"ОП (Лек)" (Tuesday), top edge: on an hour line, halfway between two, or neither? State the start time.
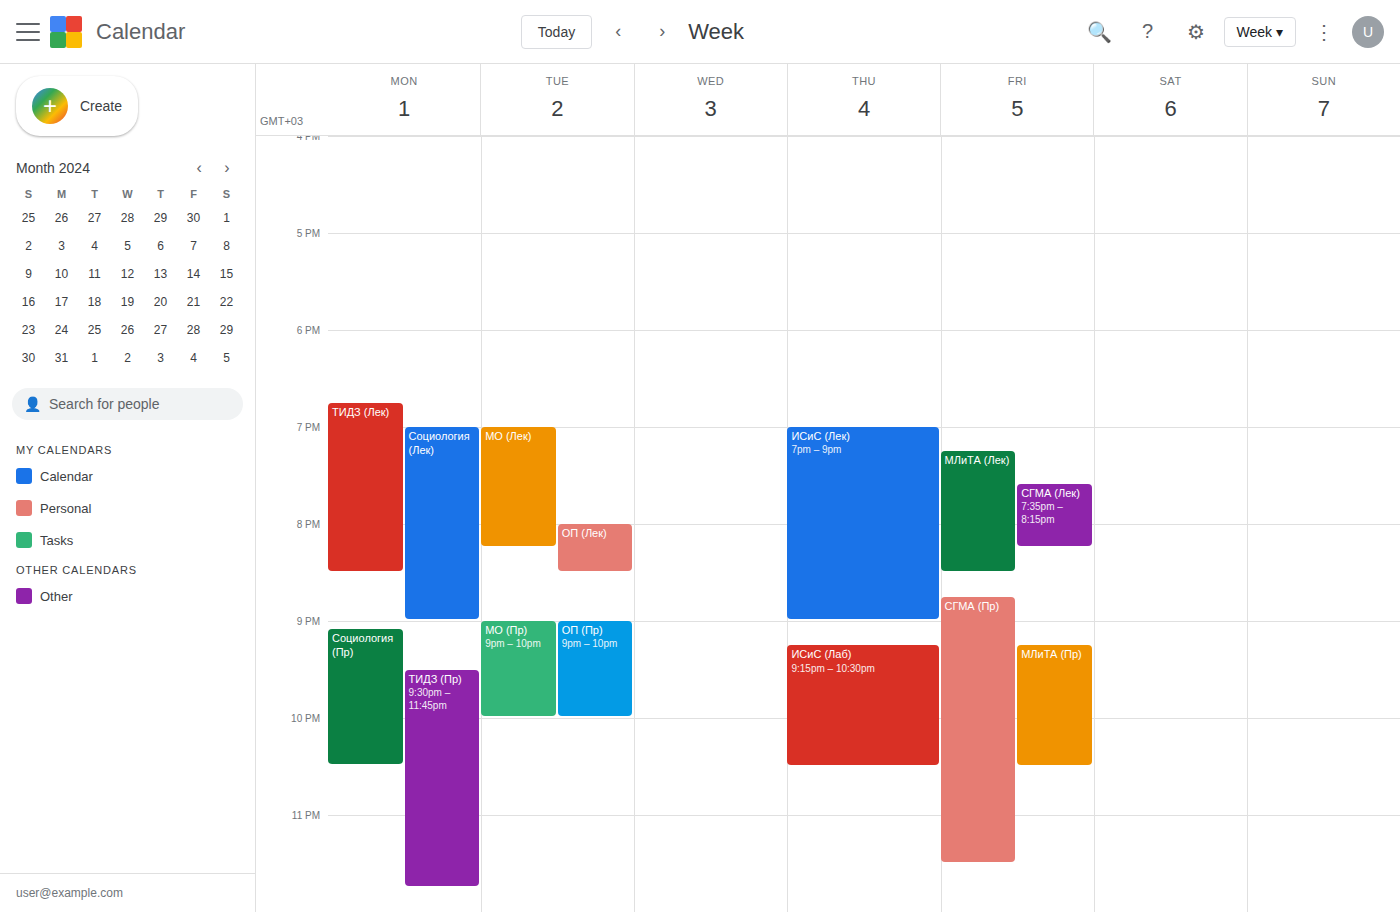
8:00 PM -- exactly on the 8 PM line.